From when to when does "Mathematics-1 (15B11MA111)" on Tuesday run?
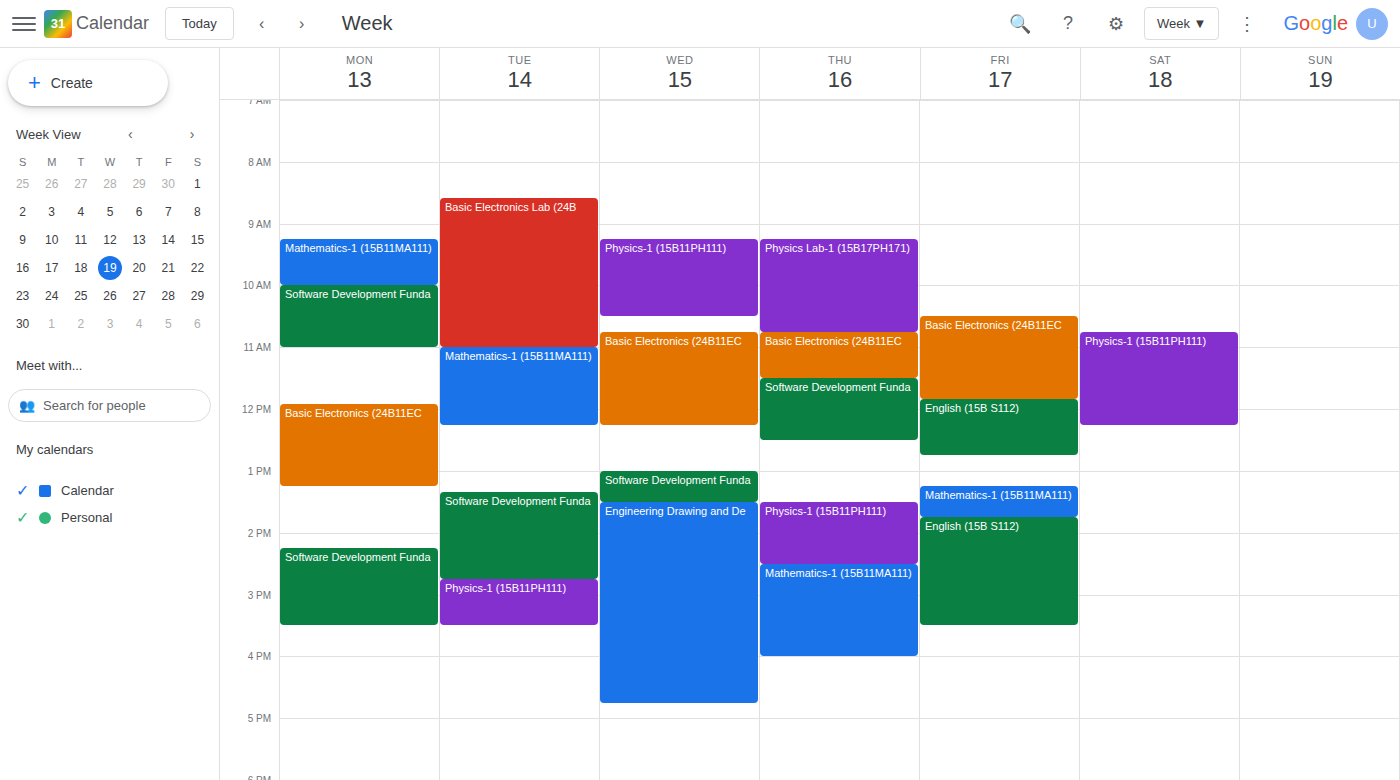
11:00 AM to 12:15 PM